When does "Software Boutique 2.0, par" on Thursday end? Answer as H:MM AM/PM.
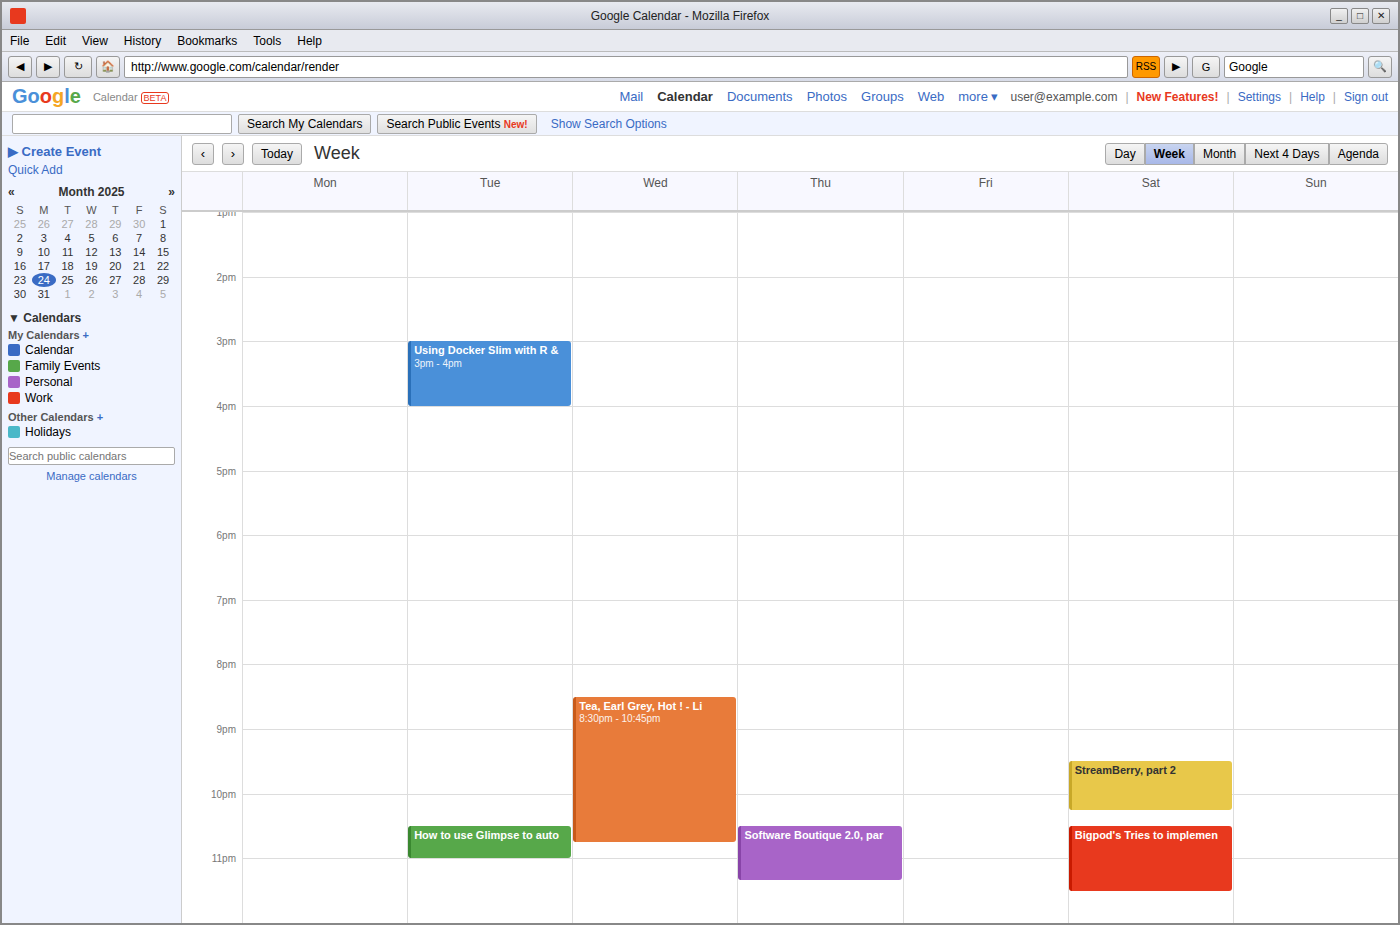
11:20 PM